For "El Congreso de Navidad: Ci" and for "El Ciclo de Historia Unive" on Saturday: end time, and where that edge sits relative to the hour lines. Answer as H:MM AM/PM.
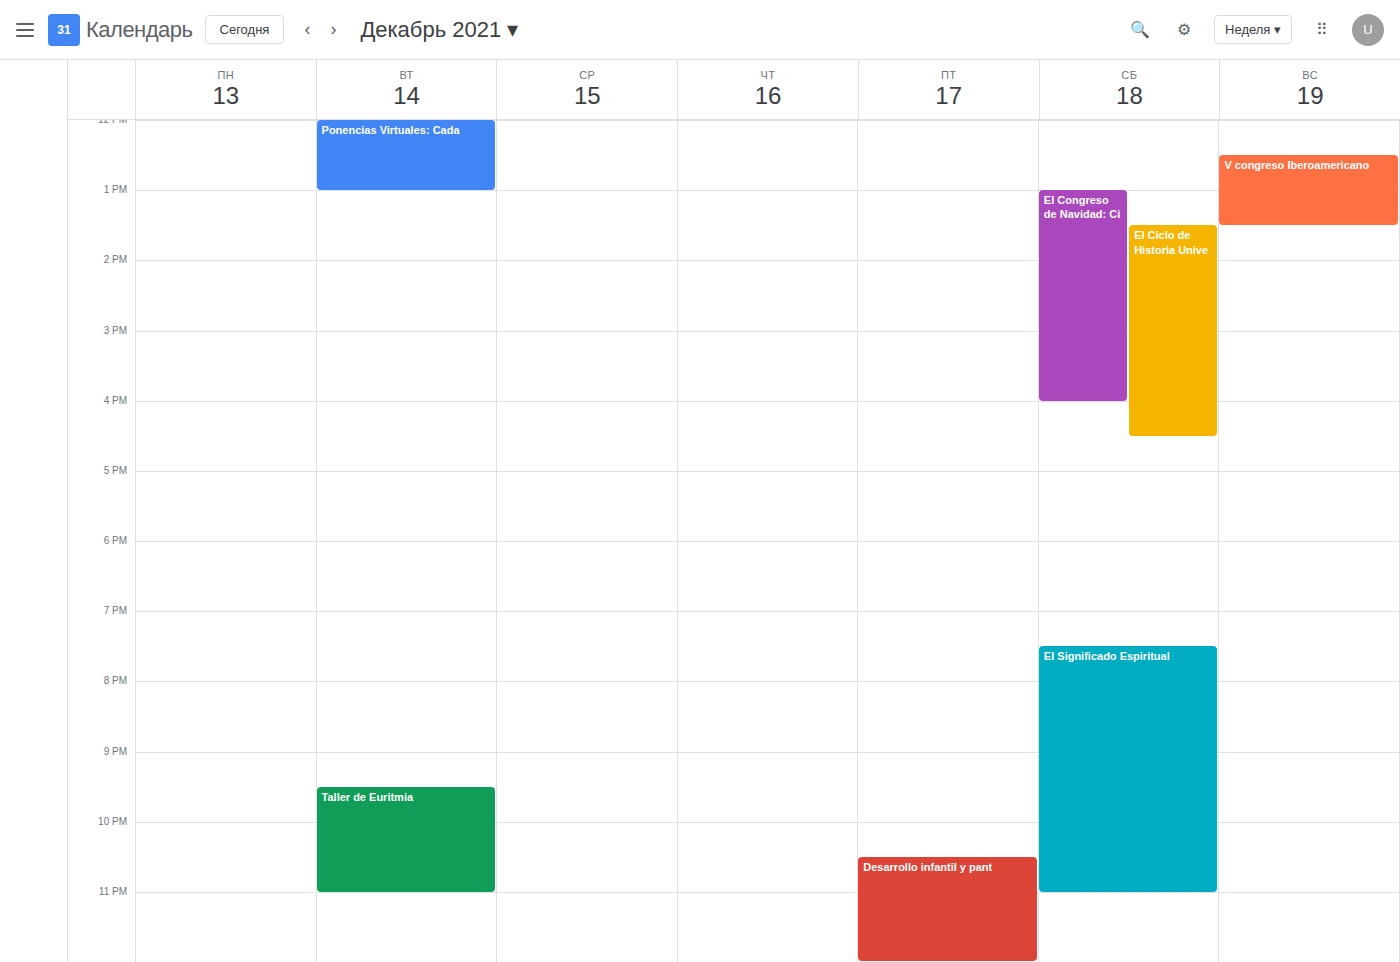
"El Congreso de Navidad: Ci": 4:00 PM, exactly on the 4 PM line. "El Ciclo de Historia Unive": 4:30 PM, halfway between the 4 PM and 5 PM lines.